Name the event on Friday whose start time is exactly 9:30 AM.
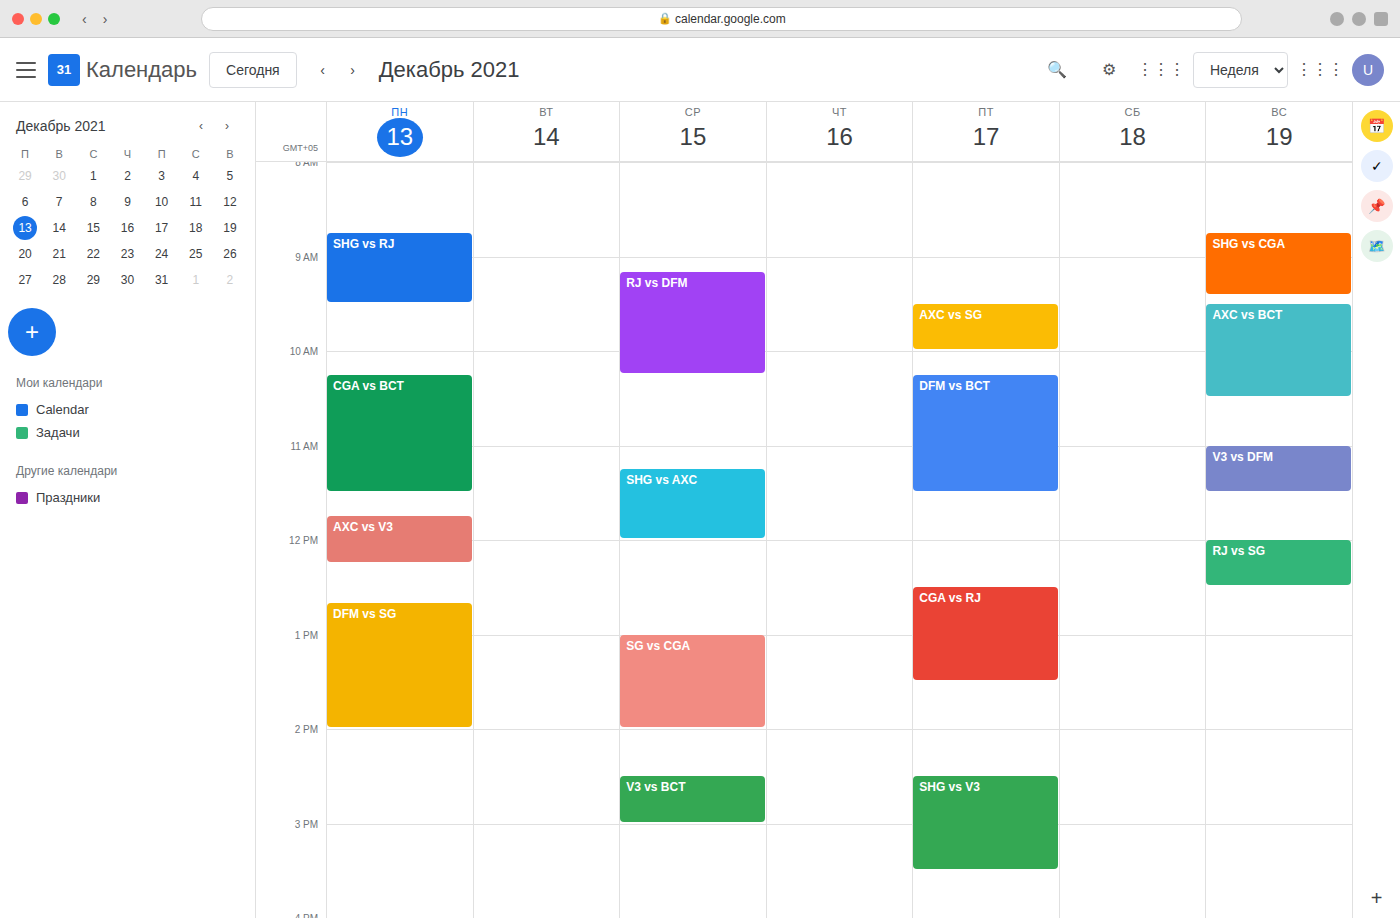
"AXC vs SG"